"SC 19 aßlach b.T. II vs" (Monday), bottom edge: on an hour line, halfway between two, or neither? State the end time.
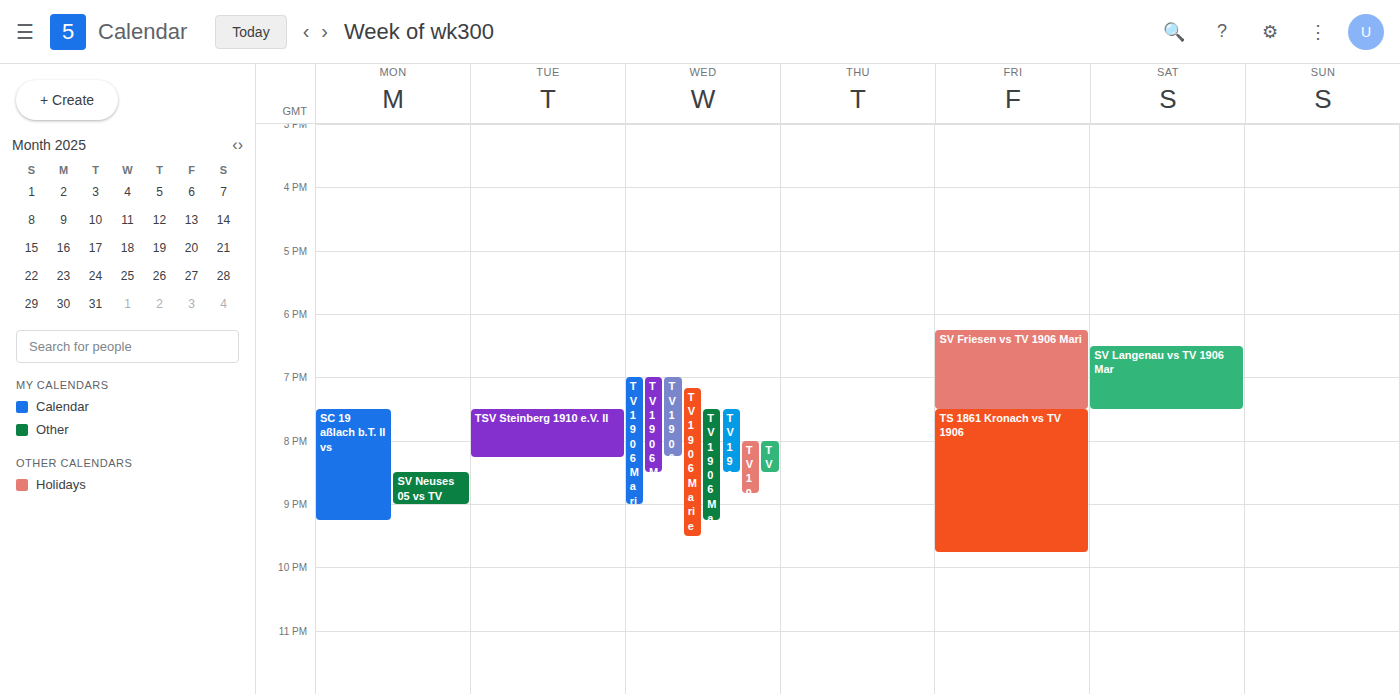
9:15 PM -- neither: a quarter of the way from the 9 PM line to the 10 PM line.